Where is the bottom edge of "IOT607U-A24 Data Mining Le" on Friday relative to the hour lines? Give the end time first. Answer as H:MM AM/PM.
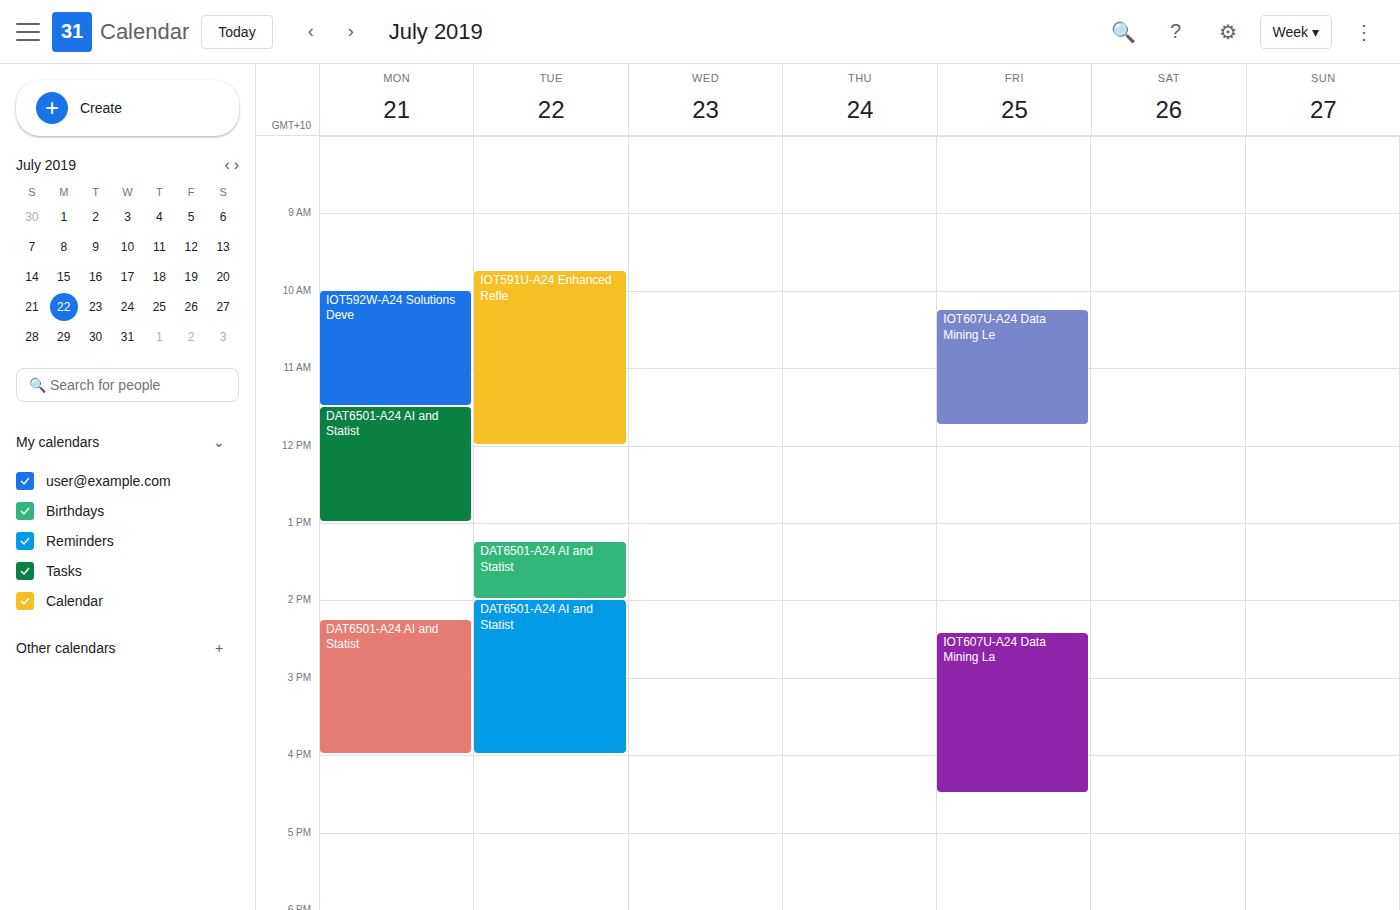
11:45 AM -- neither: three quarters of the way from the 11 AM line to the 12 PM line.